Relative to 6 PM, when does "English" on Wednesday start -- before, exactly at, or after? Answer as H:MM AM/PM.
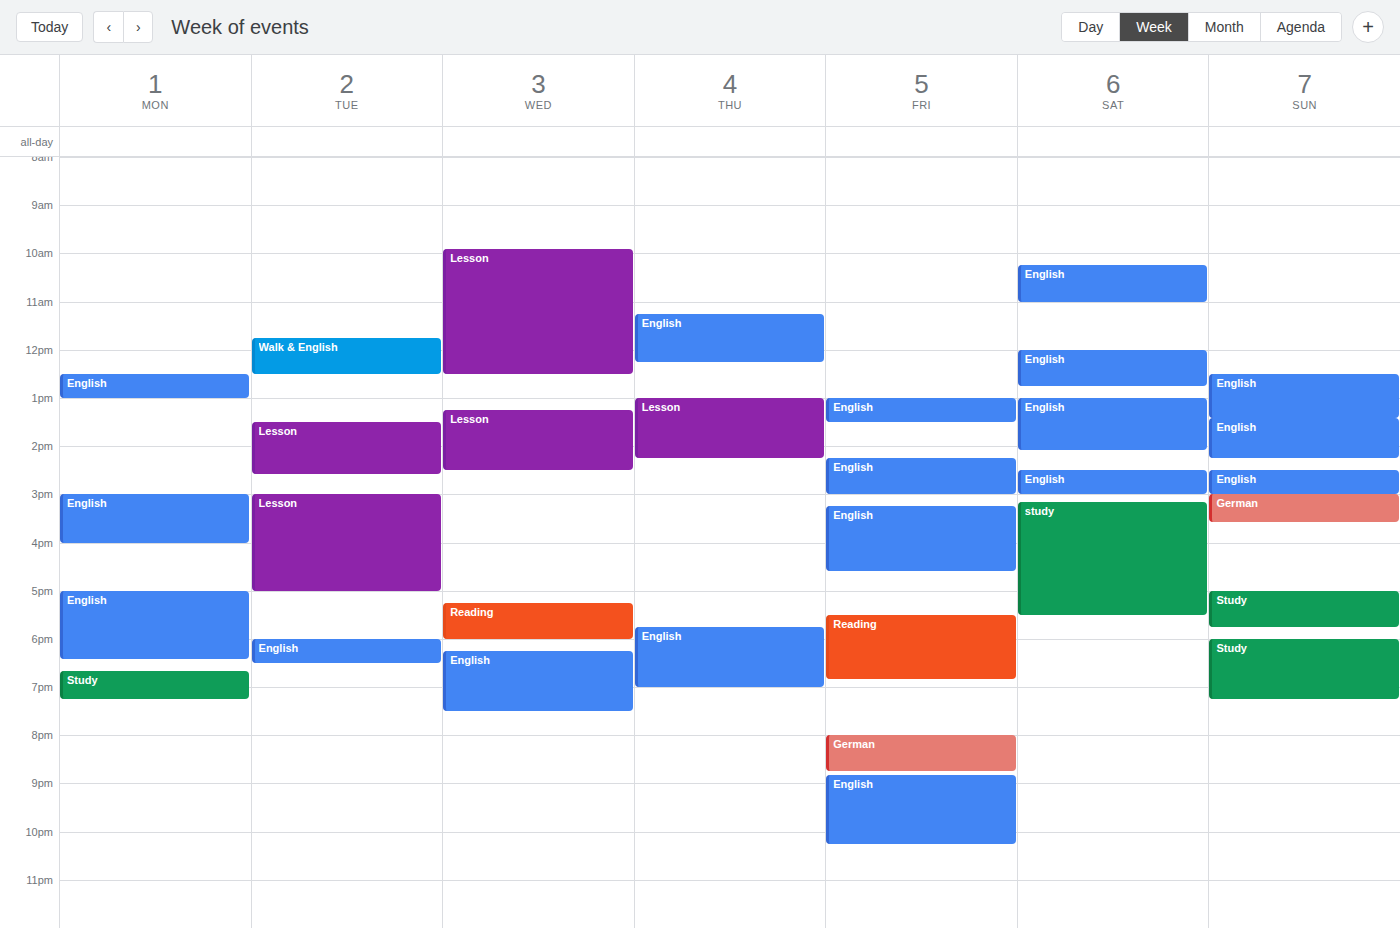
6:15 PM -- after 6 PM, 15 minutes below the 6 PM line.